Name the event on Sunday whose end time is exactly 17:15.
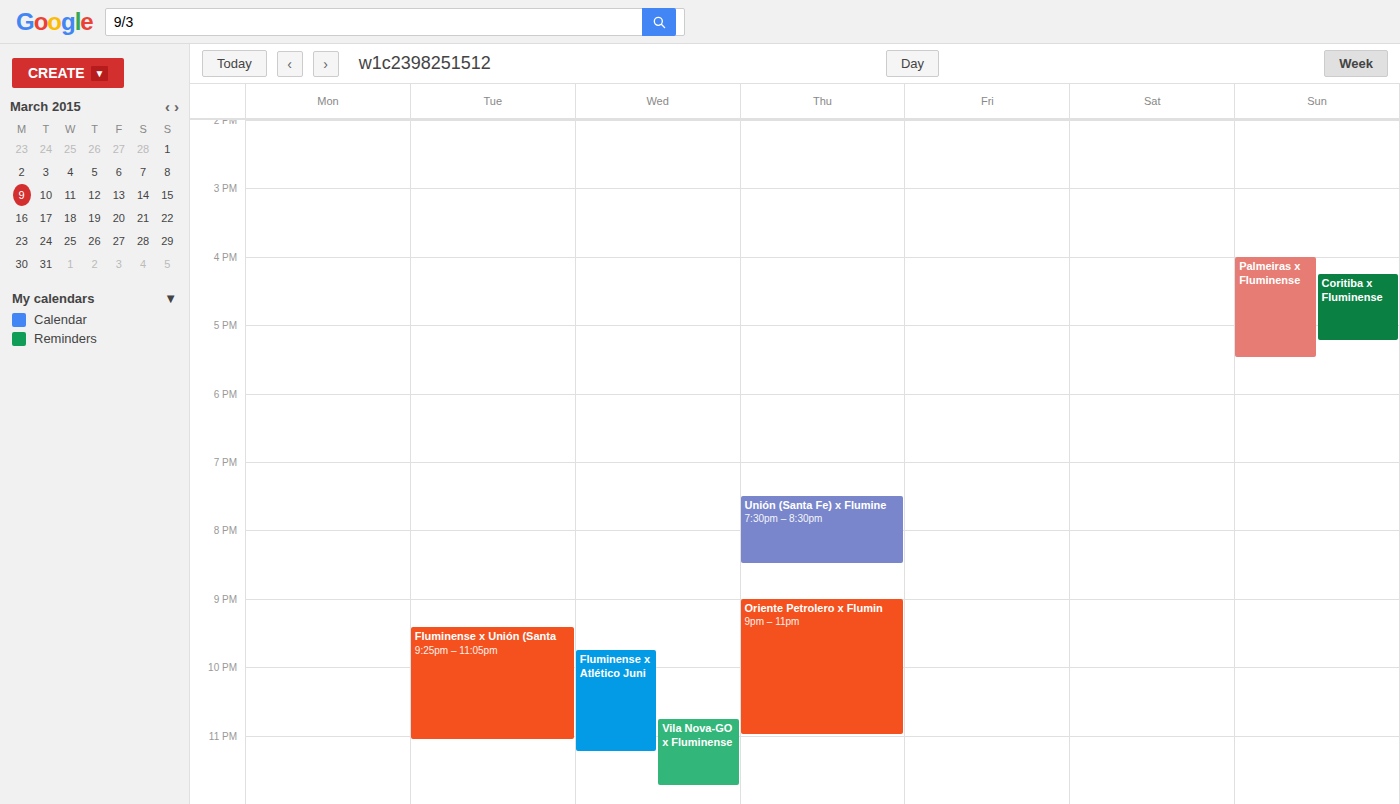
"Coritiba x Fluminense"